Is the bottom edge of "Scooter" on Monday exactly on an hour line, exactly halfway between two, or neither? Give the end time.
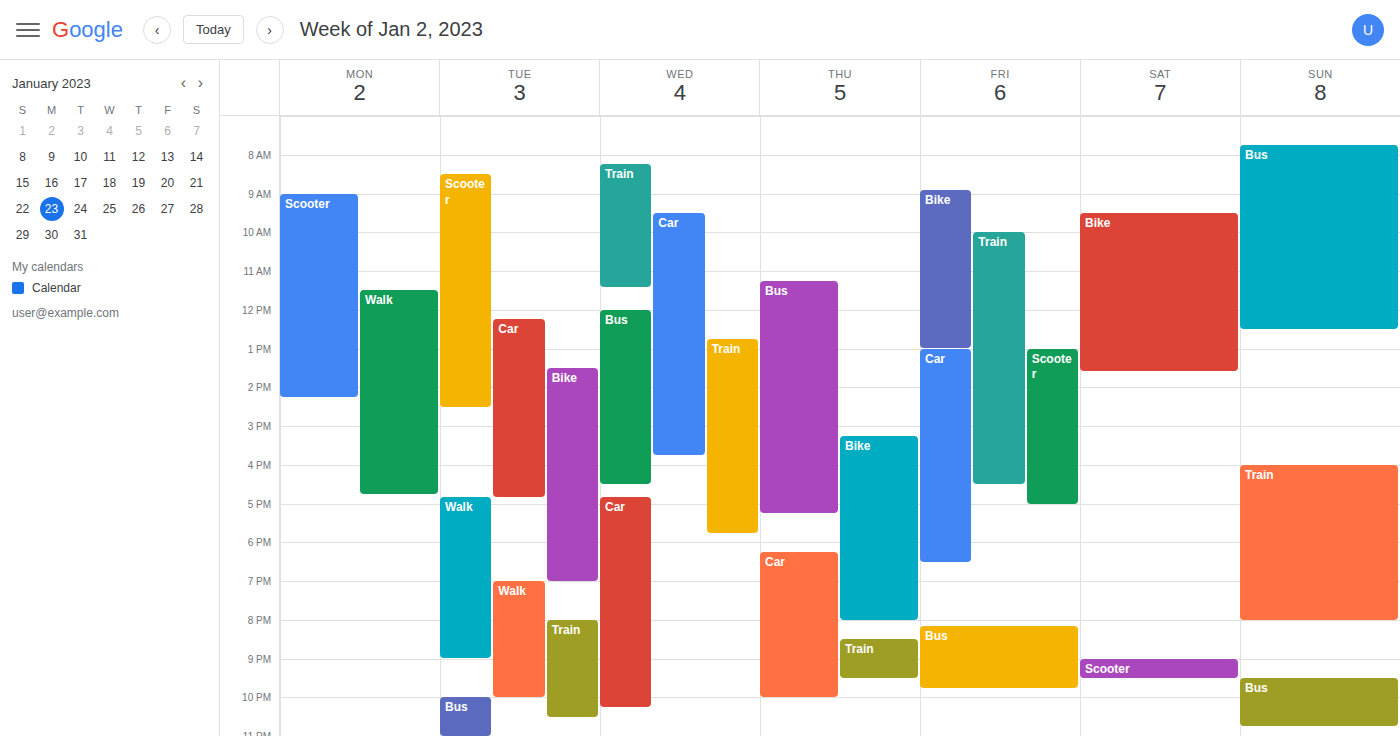
2:15 PM -- neither: a quarter of the way from the 2 PM line to the 3 PM line.